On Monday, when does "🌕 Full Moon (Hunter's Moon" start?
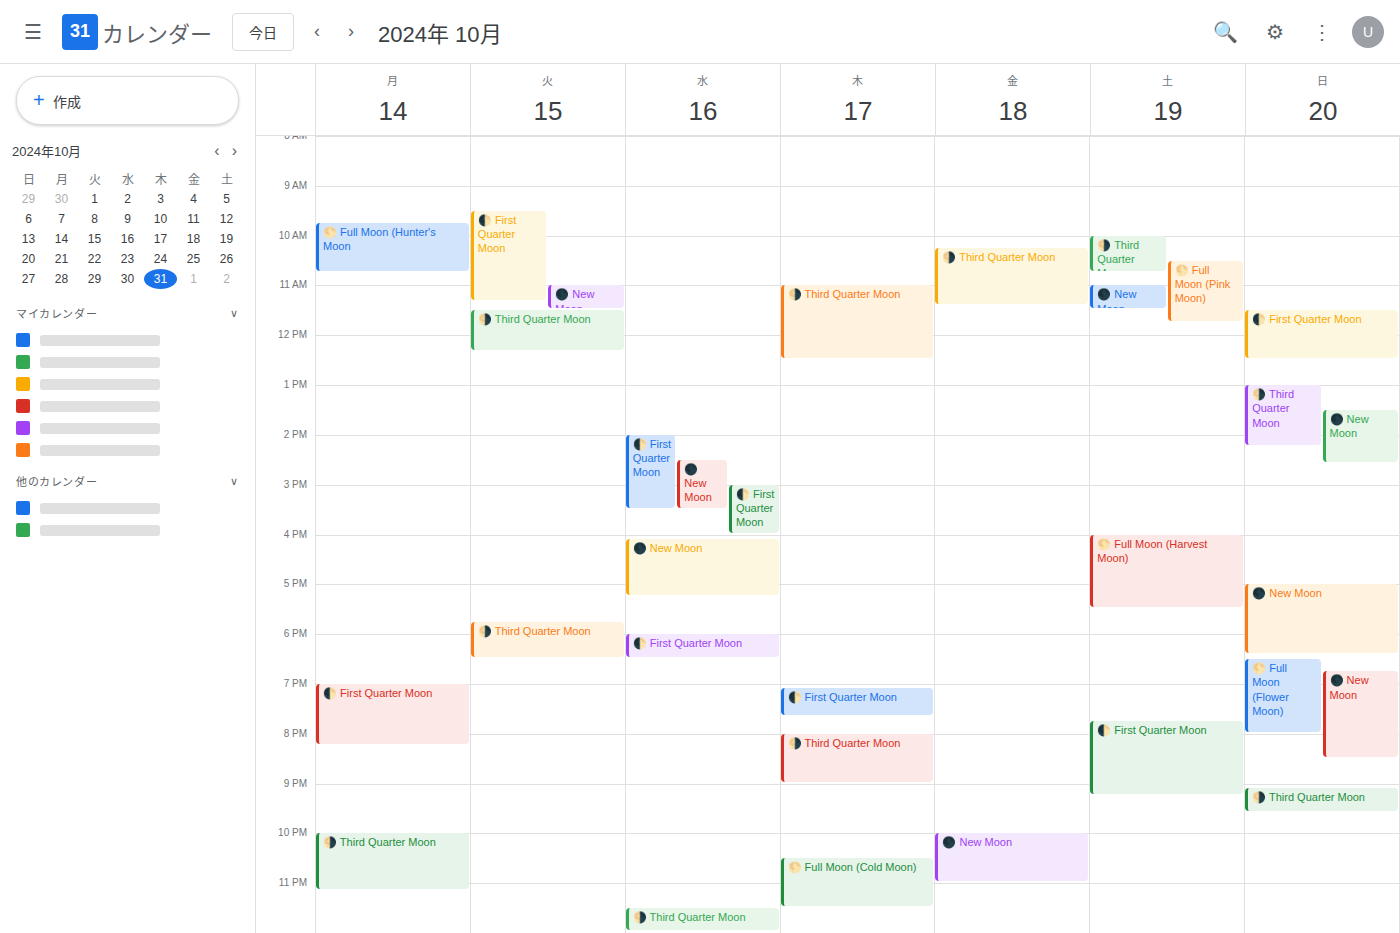
9:45 AM